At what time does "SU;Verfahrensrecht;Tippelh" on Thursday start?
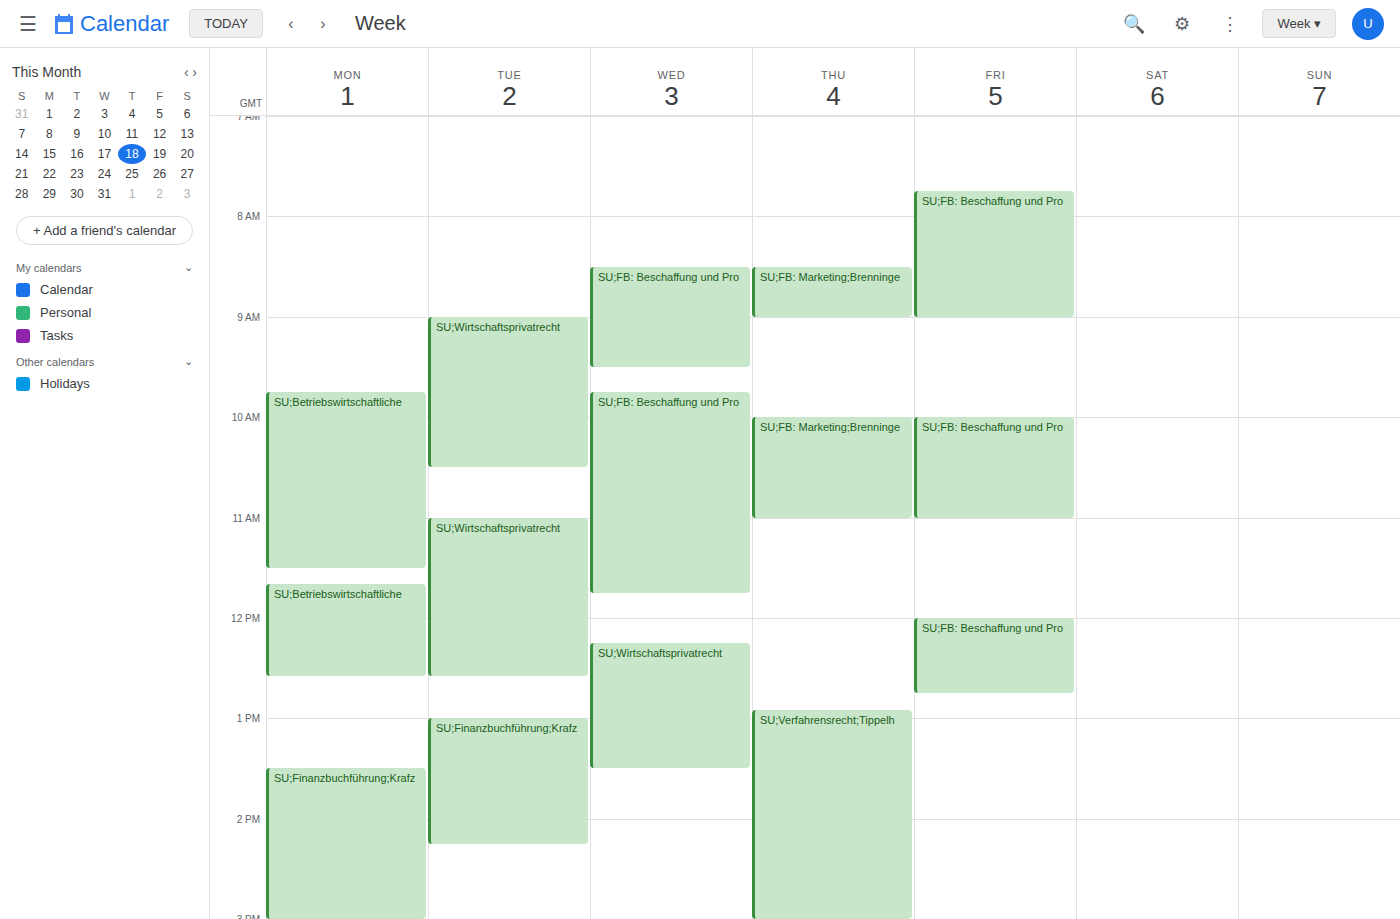
12:55 PM